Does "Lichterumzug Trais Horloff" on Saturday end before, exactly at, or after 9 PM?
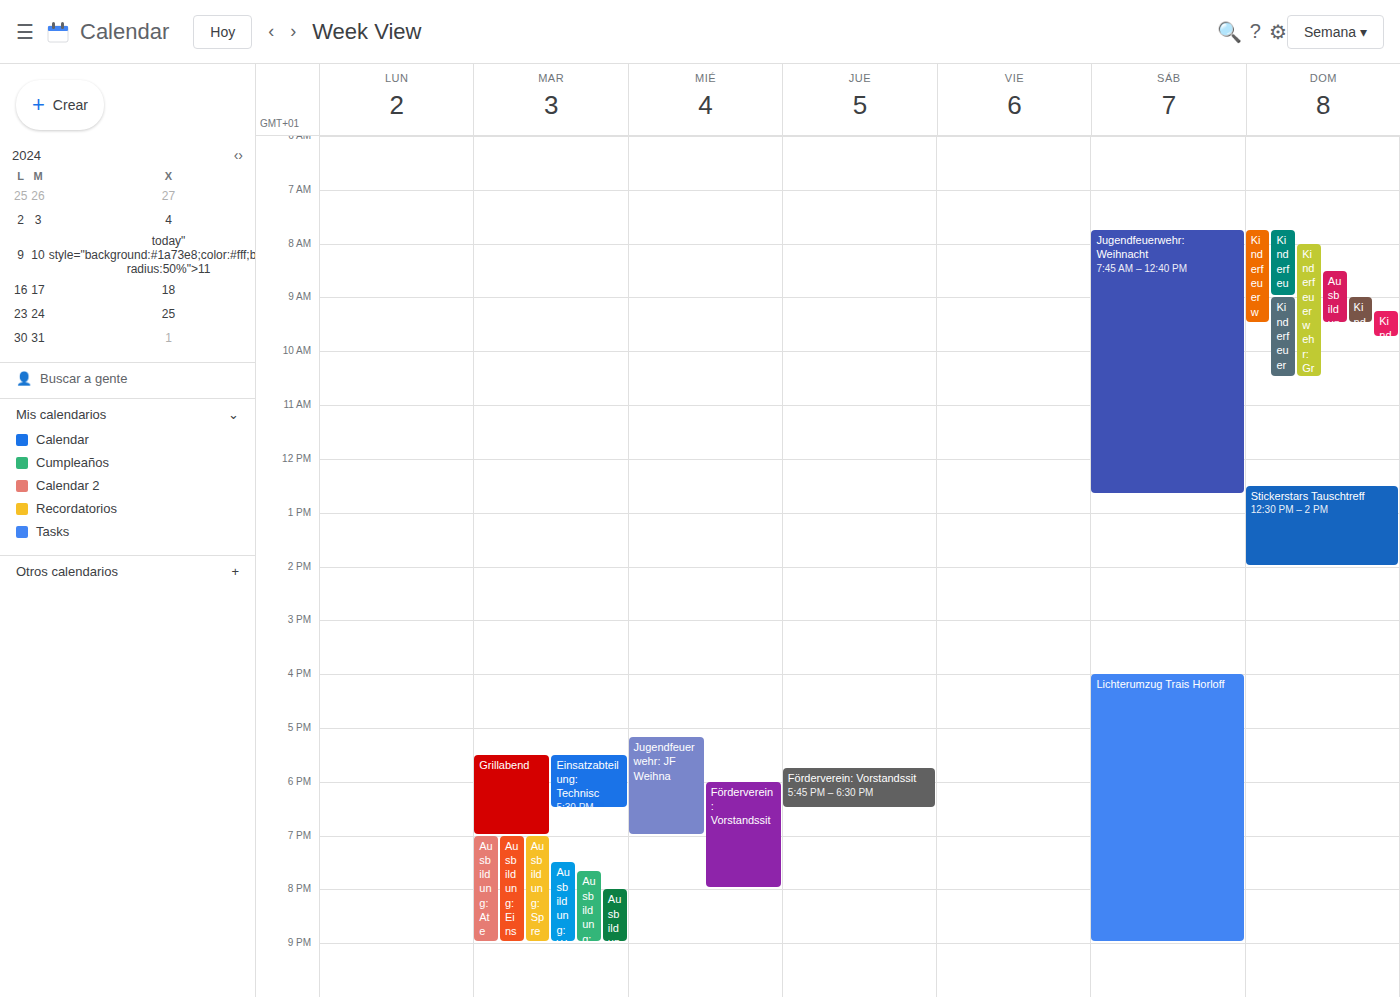
9:00 PM -- exactly at 9 PM, on the 9 PM line.